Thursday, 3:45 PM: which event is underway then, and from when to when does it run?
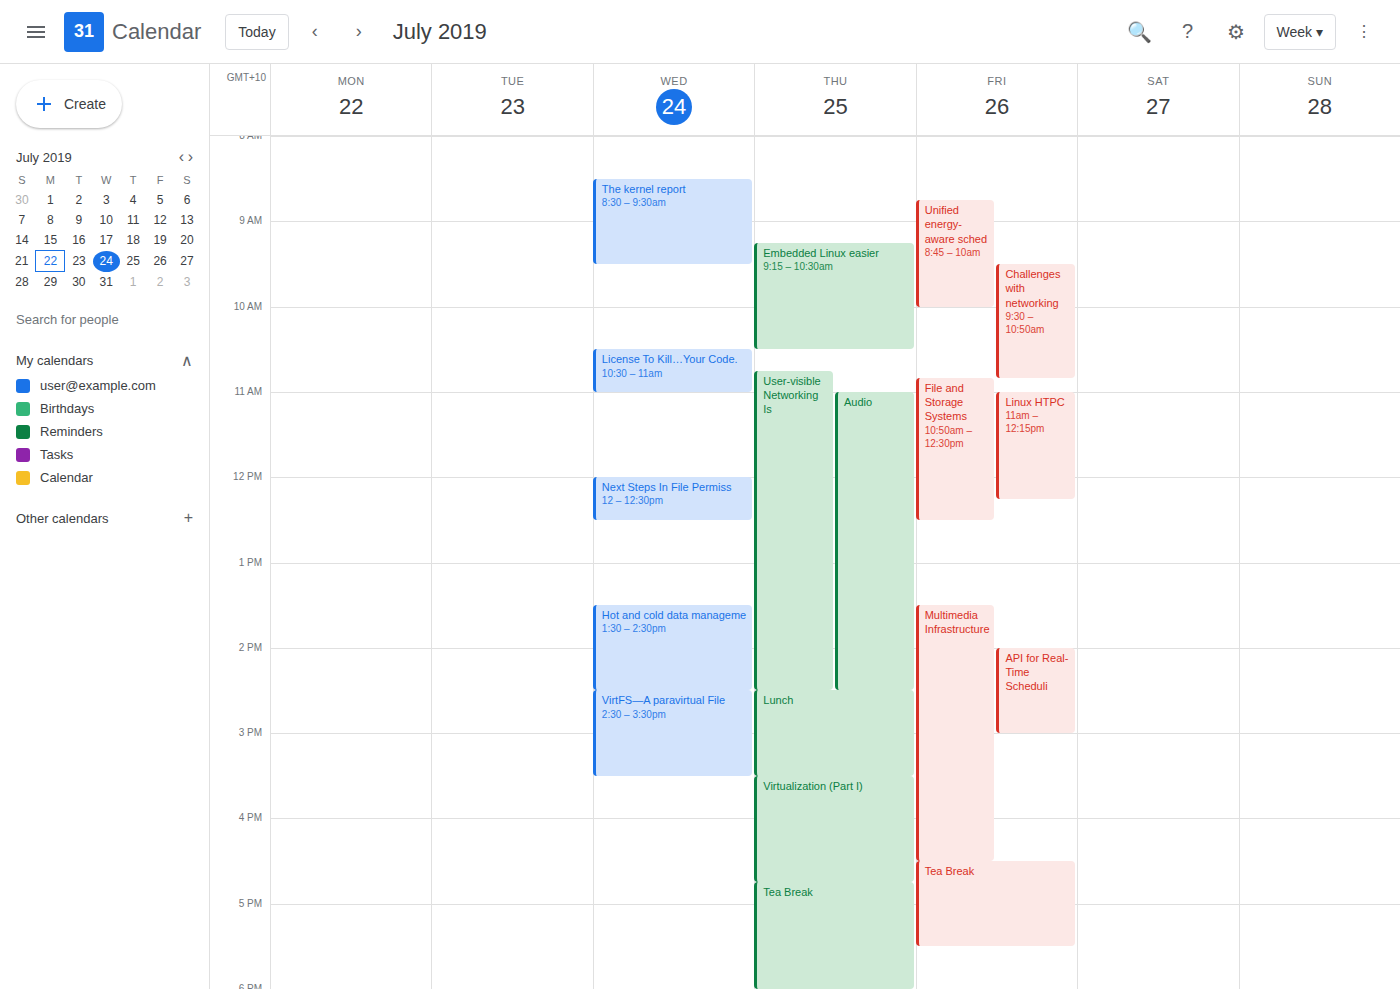
"Virtualization (Part I)", 3:30 PM to 4:45 PM